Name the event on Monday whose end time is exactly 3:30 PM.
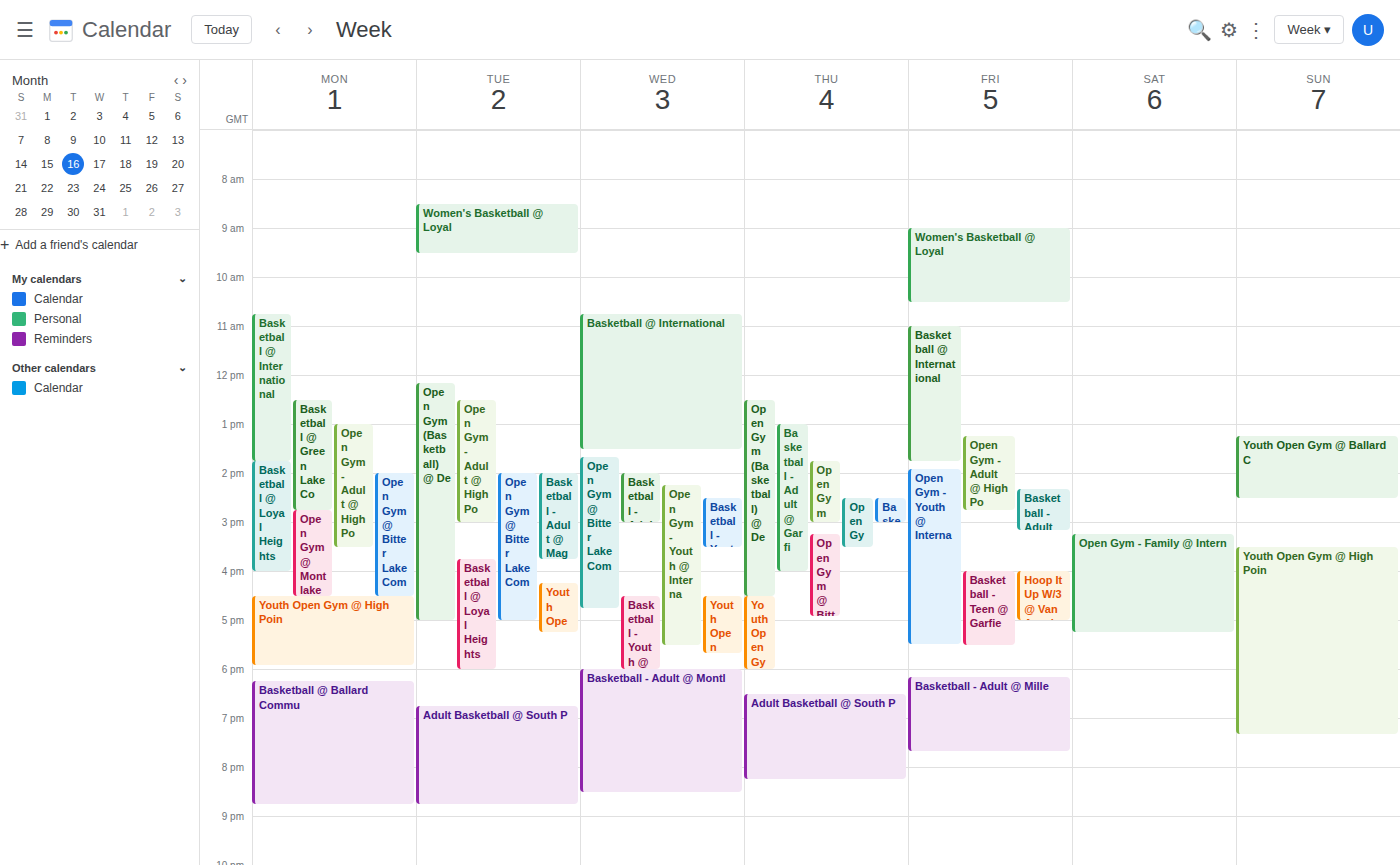
"Open Gym - Adult @ High Po"